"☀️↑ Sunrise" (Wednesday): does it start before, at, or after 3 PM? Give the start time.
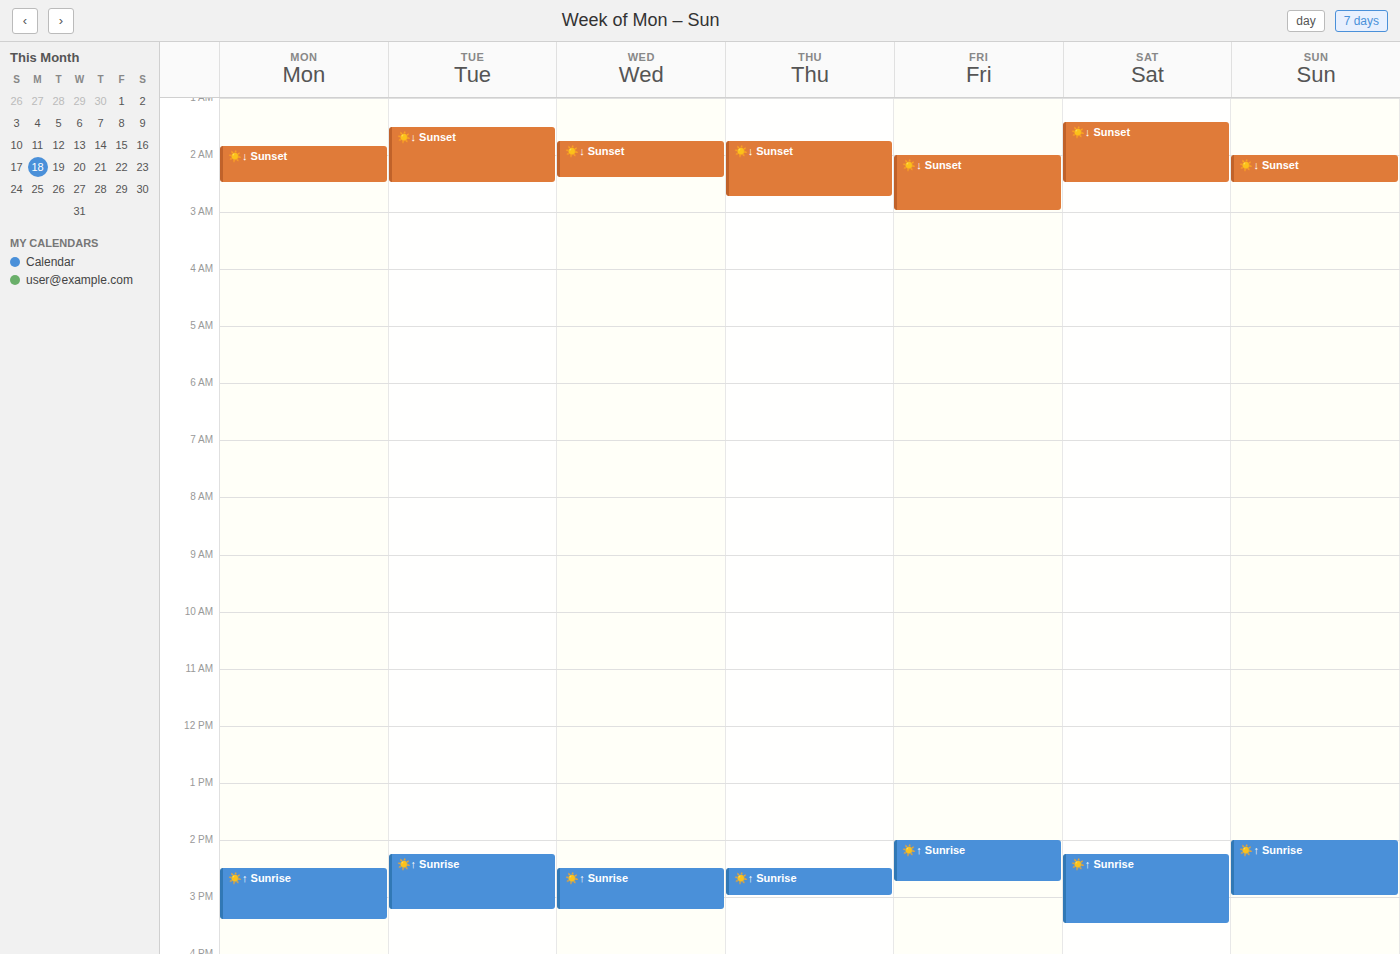
2:30 PM -- before 3 PM, 30 minutes above the 3 PM line.